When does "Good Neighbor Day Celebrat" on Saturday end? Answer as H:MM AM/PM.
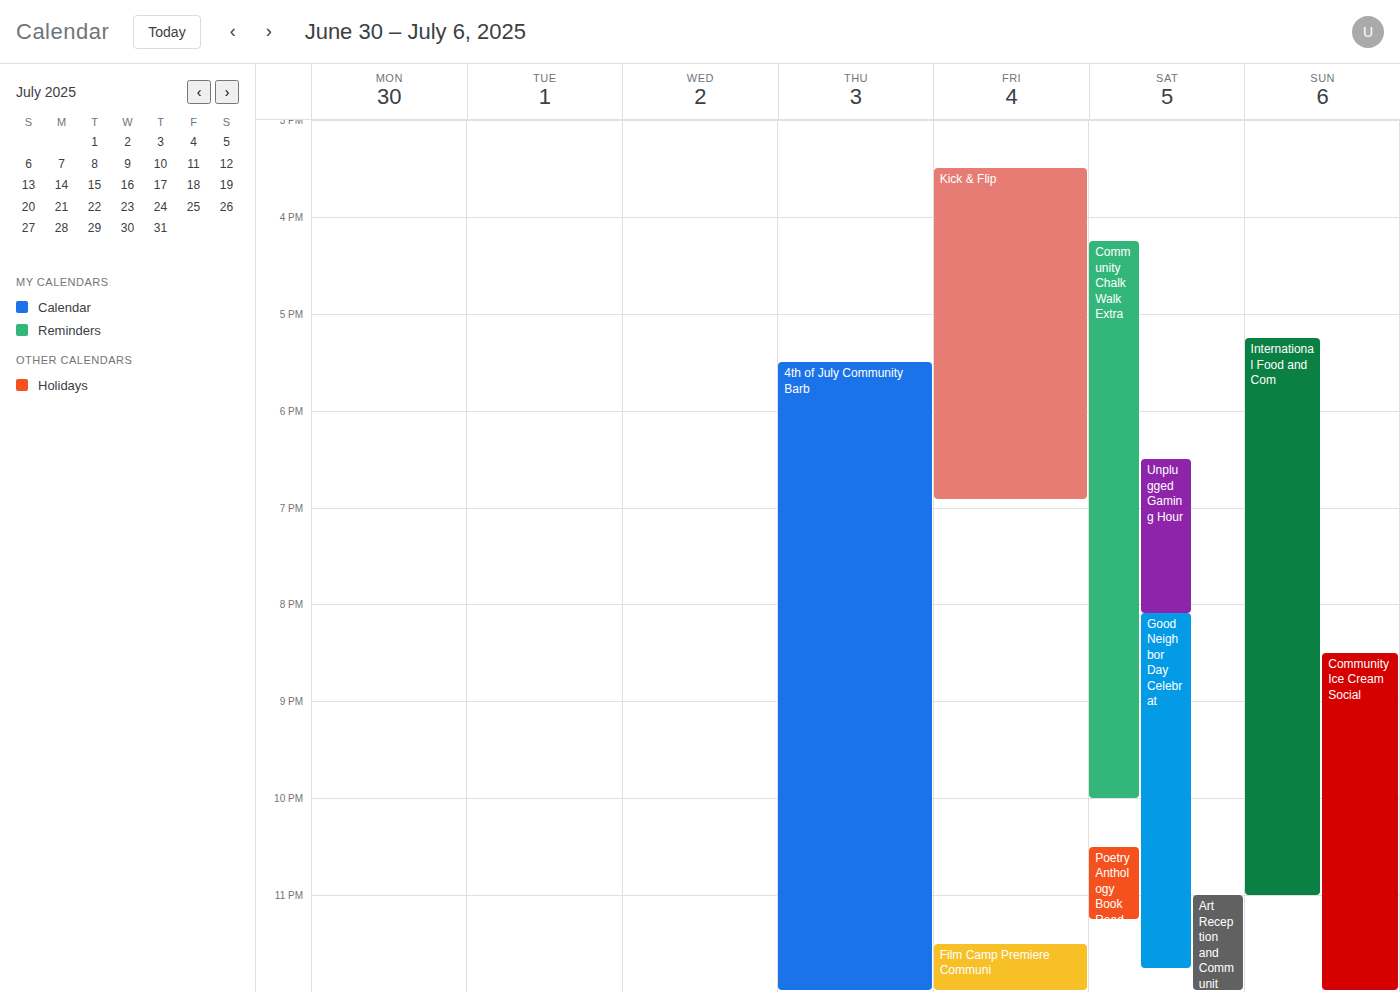
11:45 PM